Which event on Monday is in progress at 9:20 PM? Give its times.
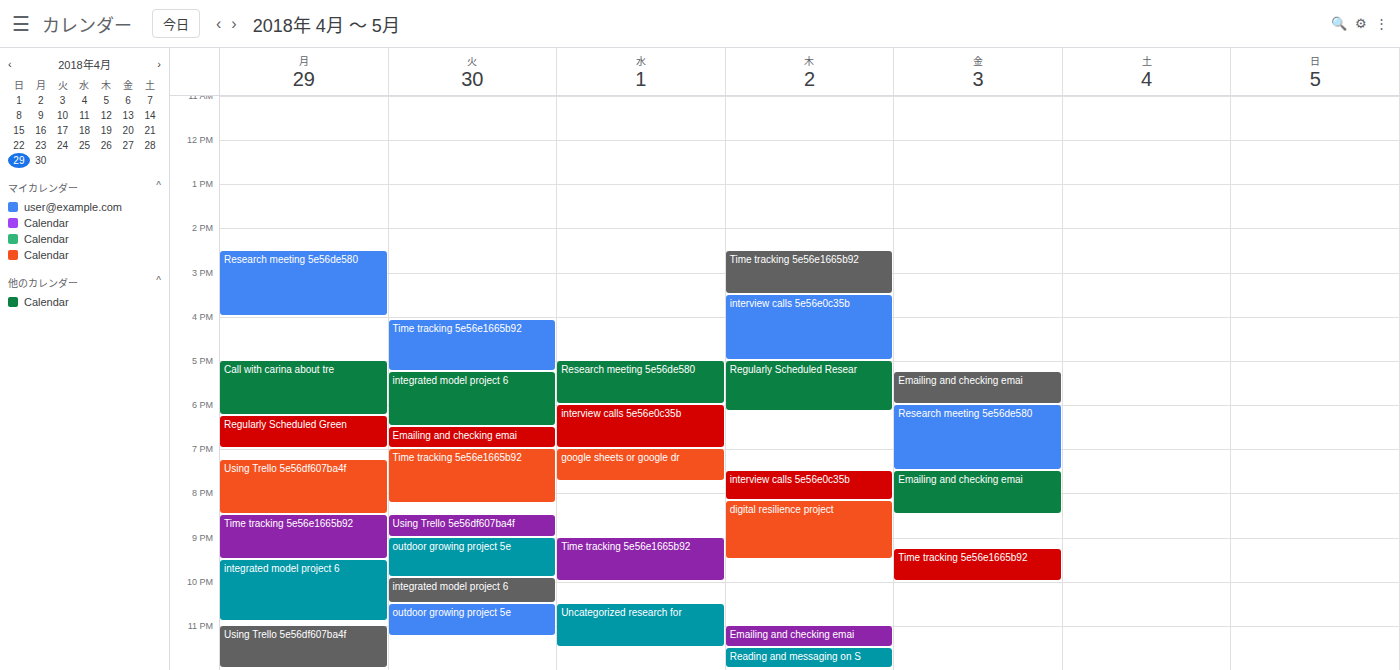
"Time tracking 5e56e1665b92", 8:30 PM to 9:30 PM